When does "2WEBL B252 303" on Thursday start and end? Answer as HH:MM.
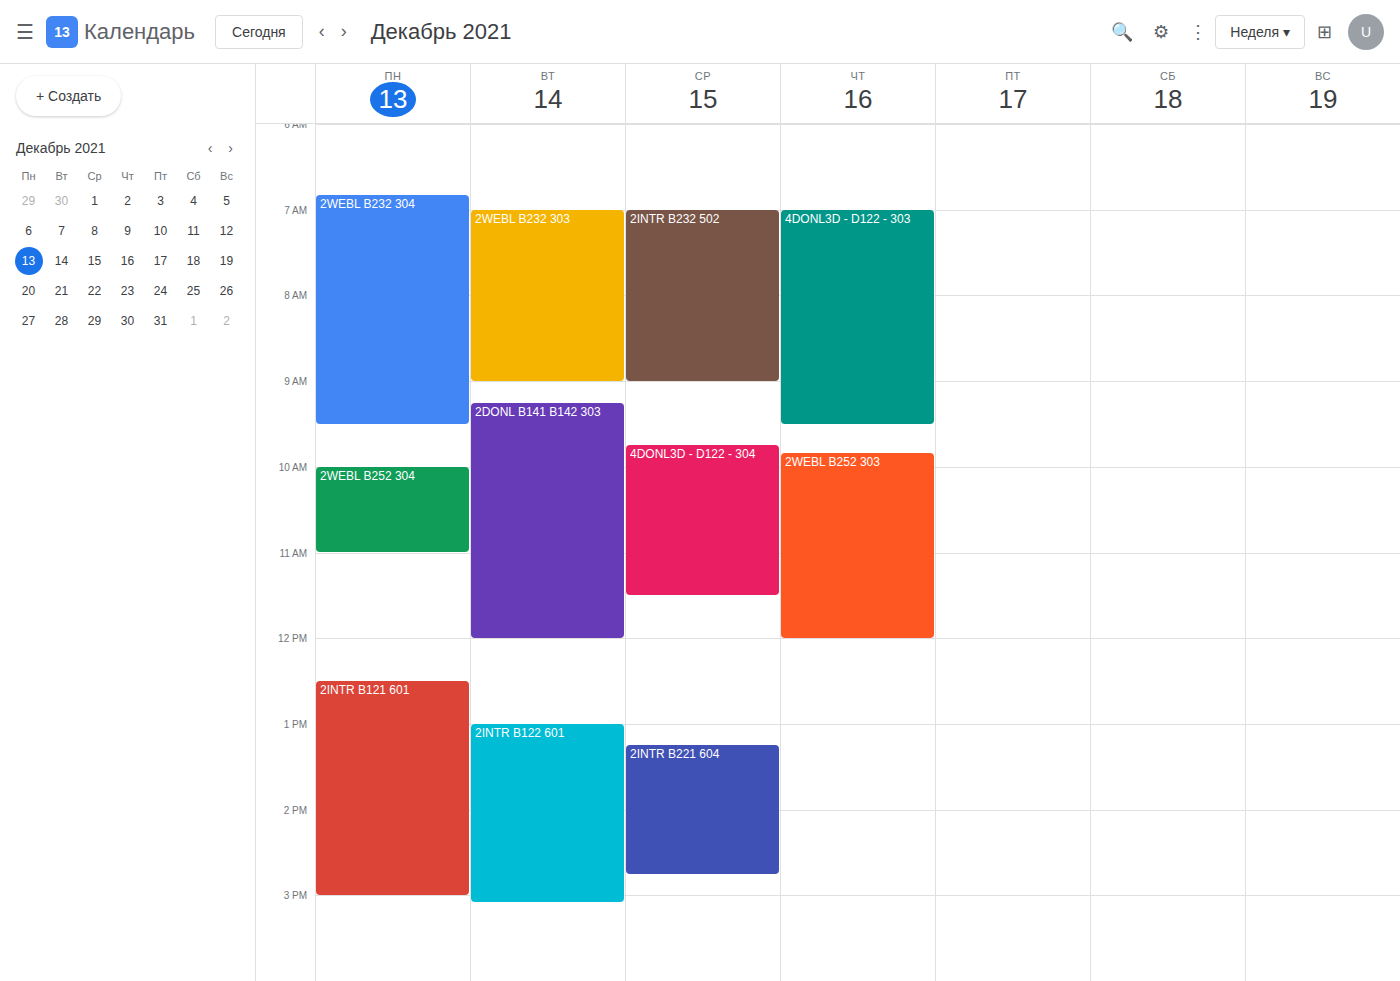
09:50 to 12:00